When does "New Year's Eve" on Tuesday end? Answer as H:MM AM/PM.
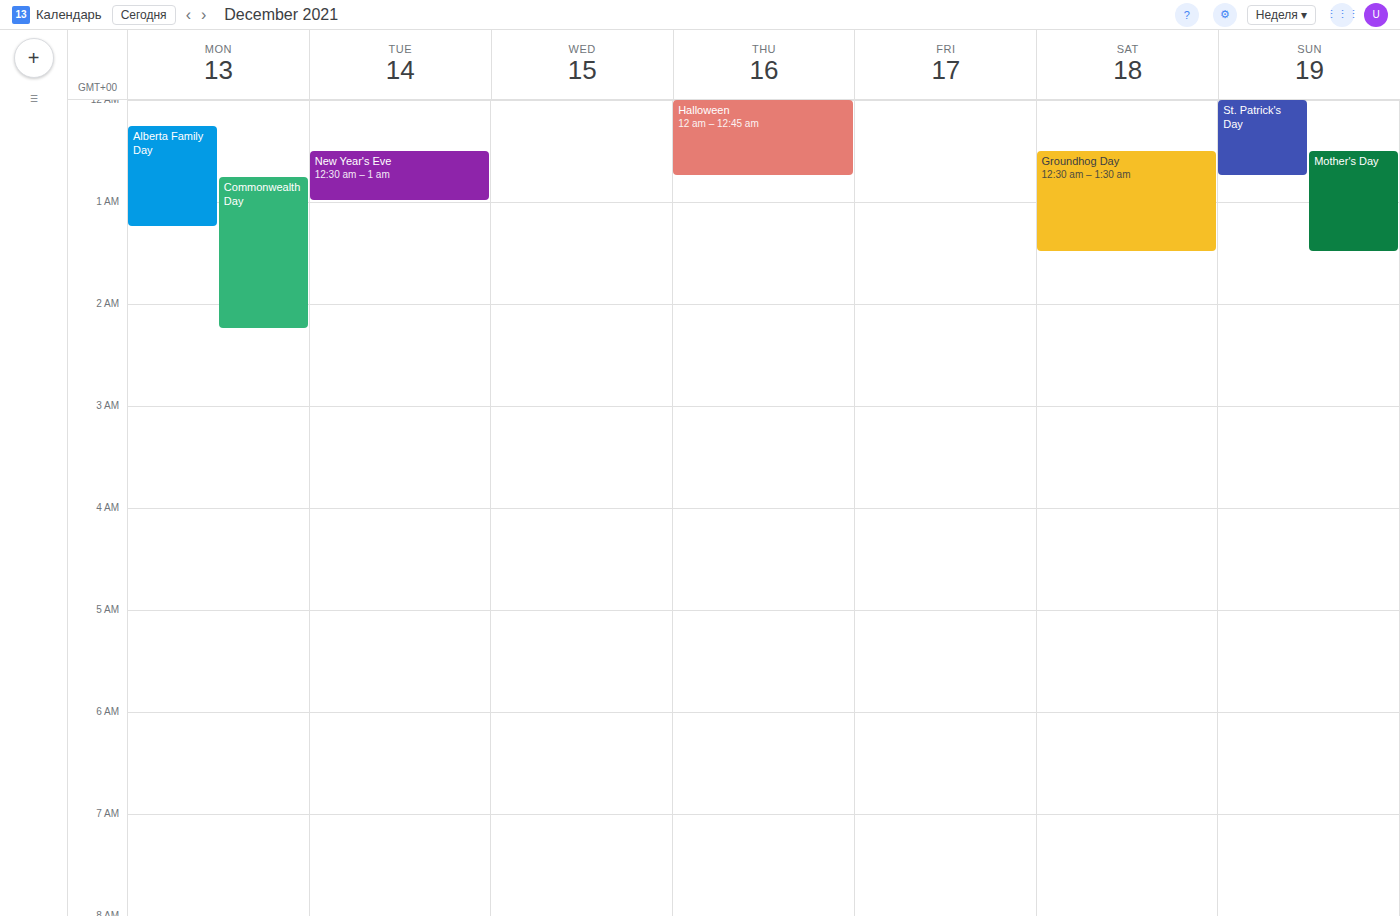
1:00 AM